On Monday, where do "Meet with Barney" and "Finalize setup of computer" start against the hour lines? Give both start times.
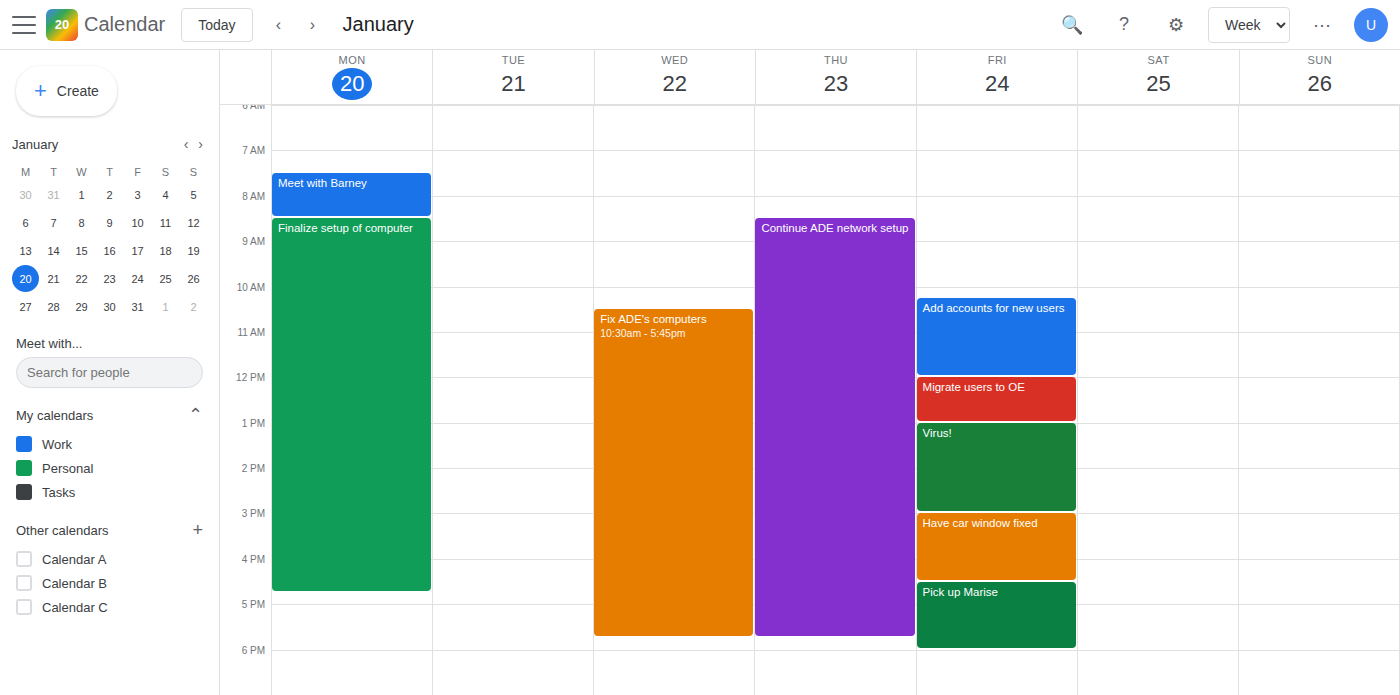
"Meet with Barney": 7:30 AM, halfway between the 7 AM and 8 AM lines. "Finalize setup of computer": 8:30 AM, halfway between the 8 AM and 9 AM lines.